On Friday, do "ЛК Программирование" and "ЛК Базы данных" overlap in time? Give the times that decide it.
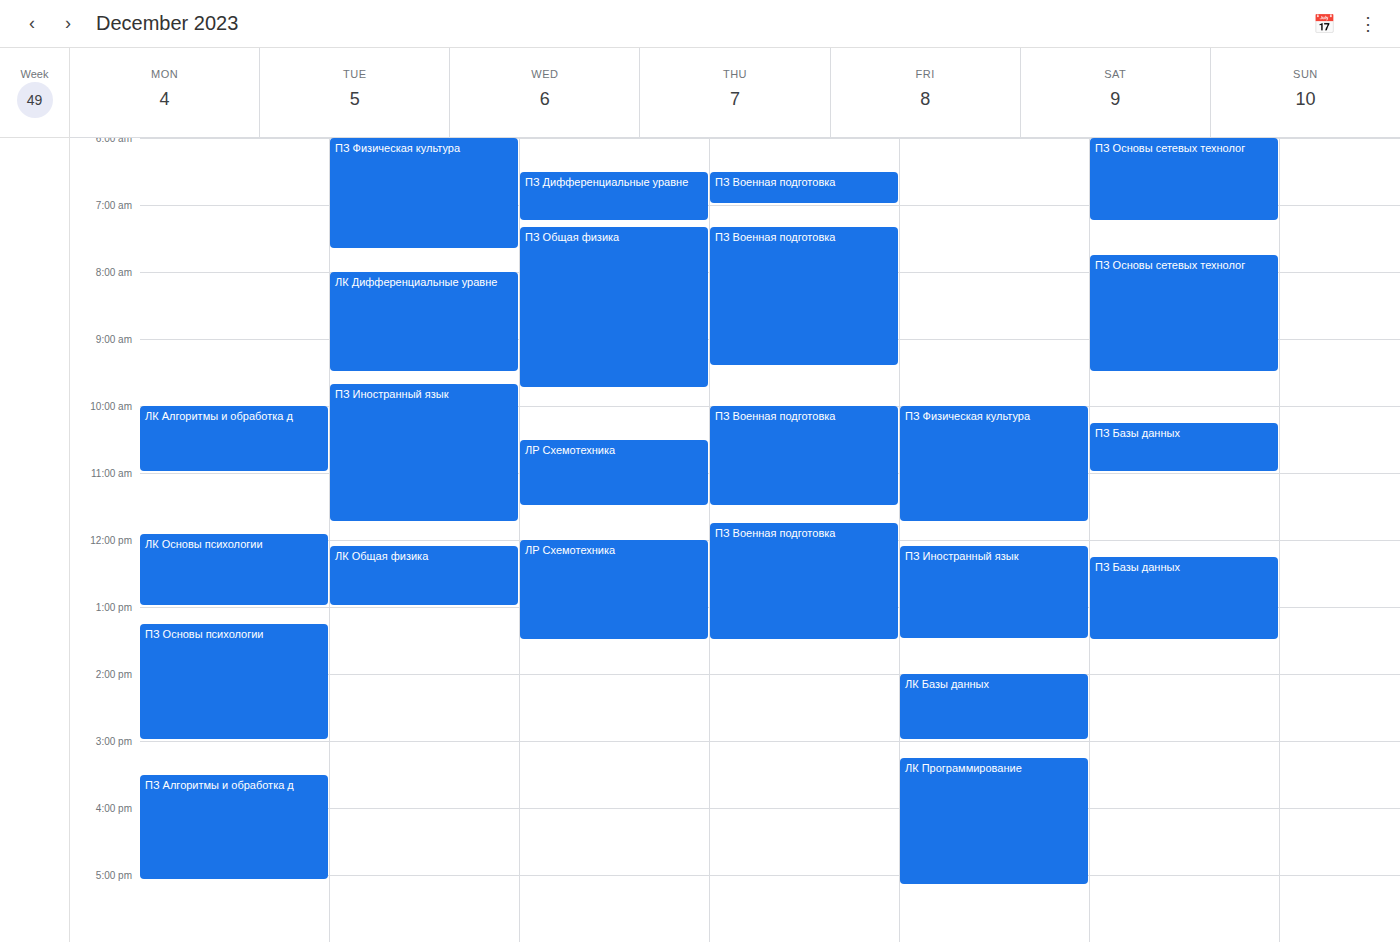
"ЛК Базы данных" ends at 3:00 PM and "ЛК Программирование" starts at 3:15 PM -- no overlap.